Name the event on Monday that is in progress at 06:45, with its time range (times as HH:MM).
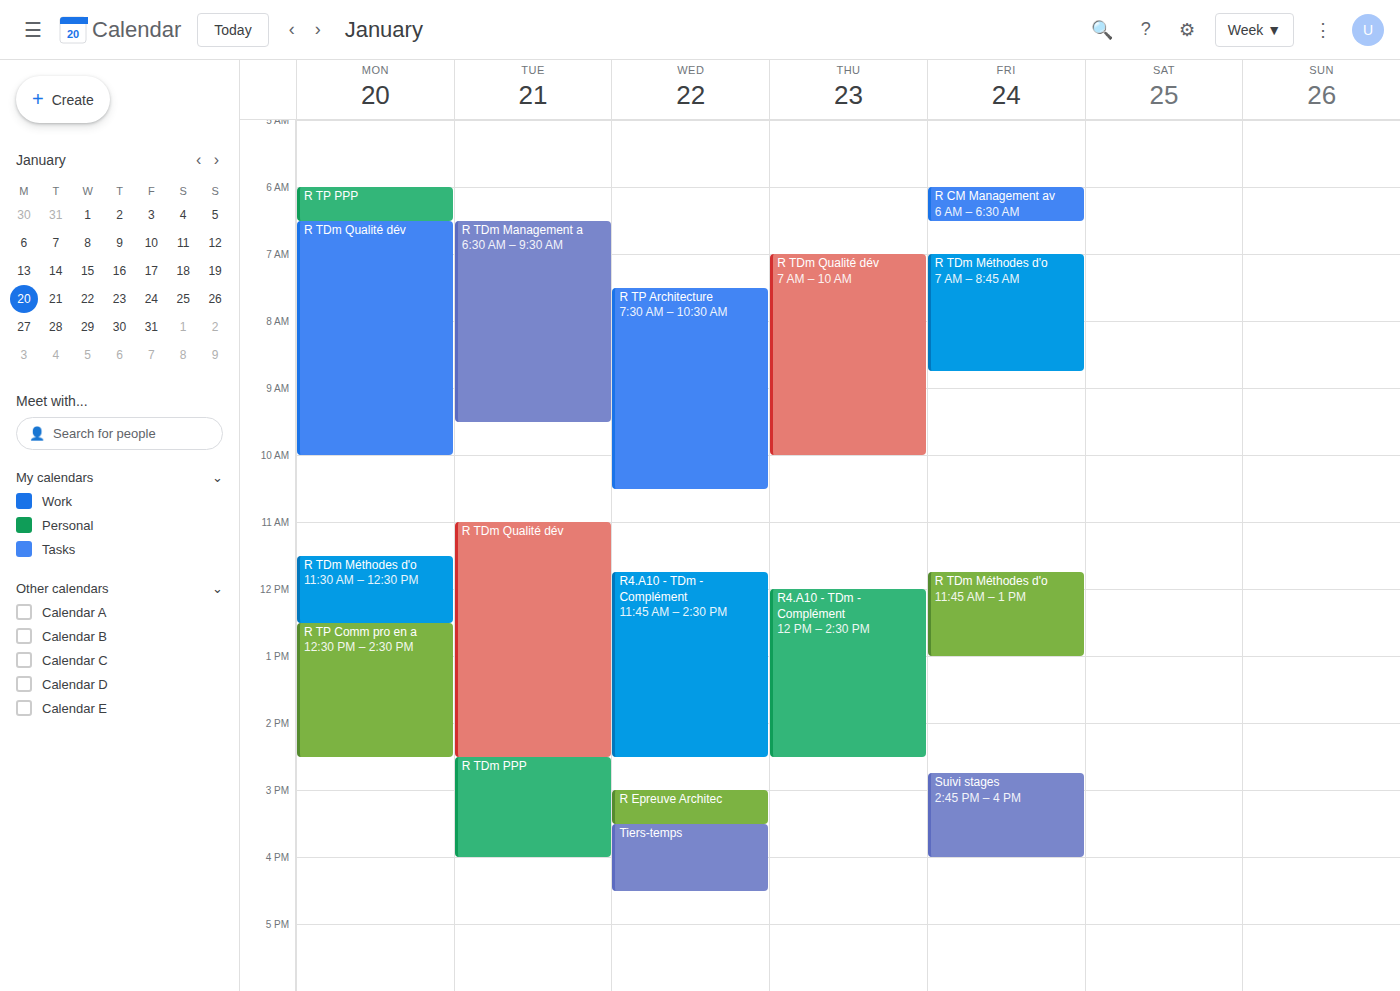
"R TDm Qualité dév", 06:30 to 10:00